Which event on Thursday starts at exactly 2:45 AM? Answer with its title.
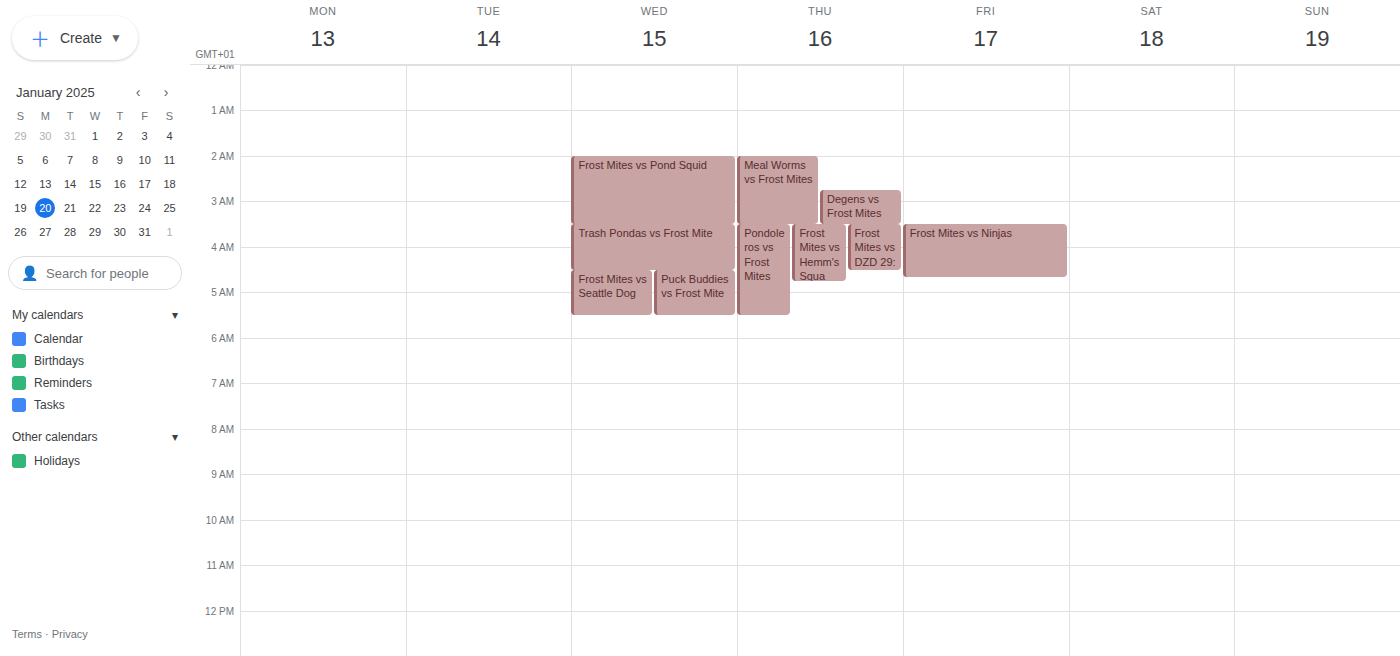
"Degens vs Frost Mites"